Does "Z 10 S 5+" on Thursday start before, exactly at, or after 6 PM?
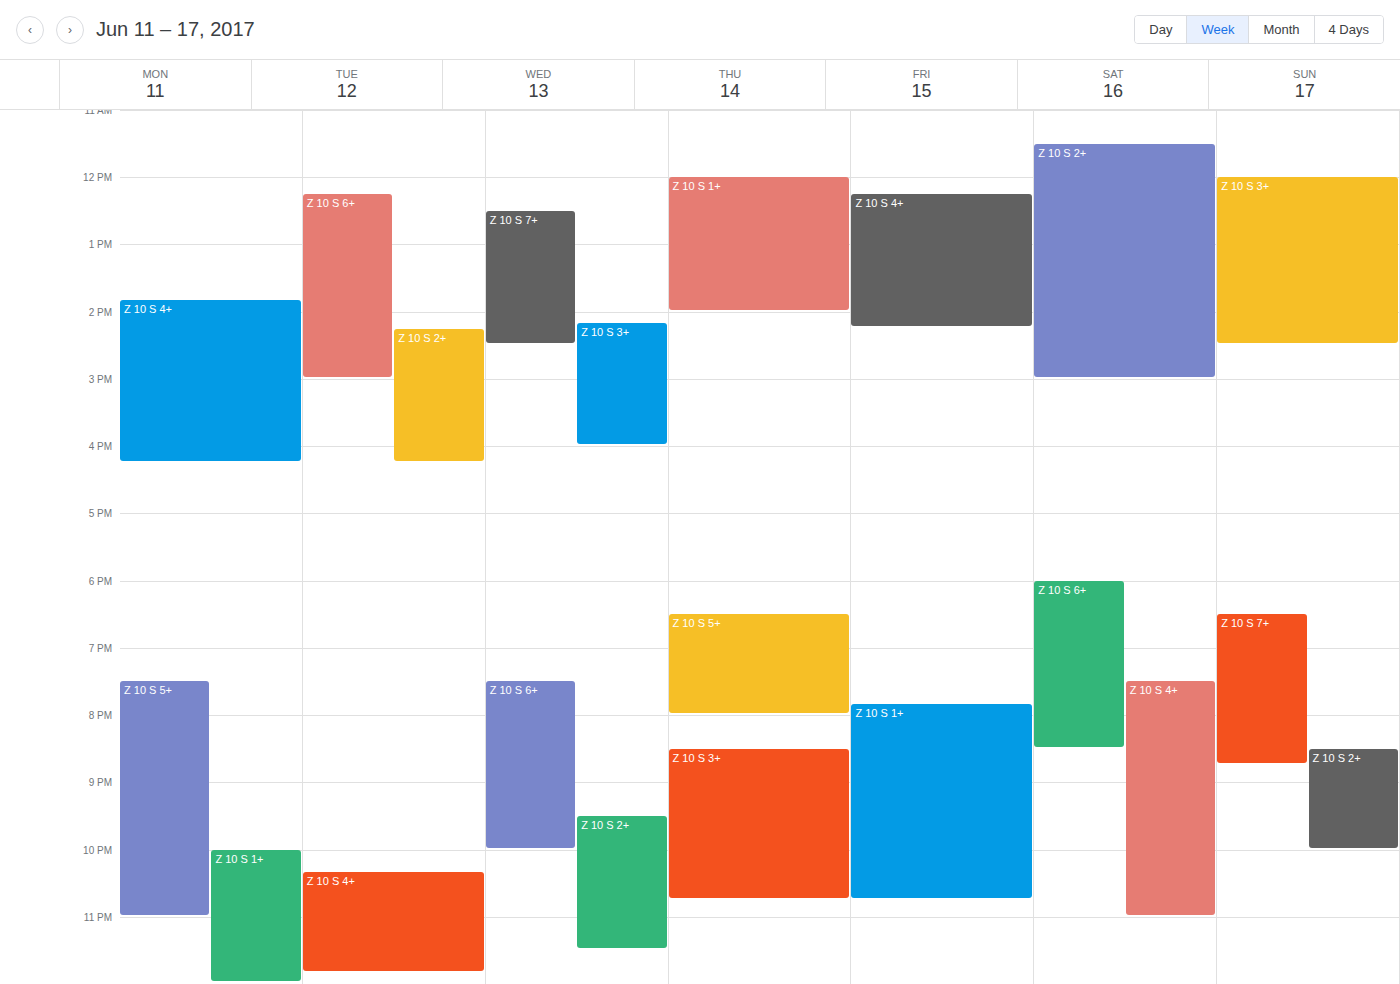
6:30 PM -- after 6 PM, 30 minutes below the 6 PM line.